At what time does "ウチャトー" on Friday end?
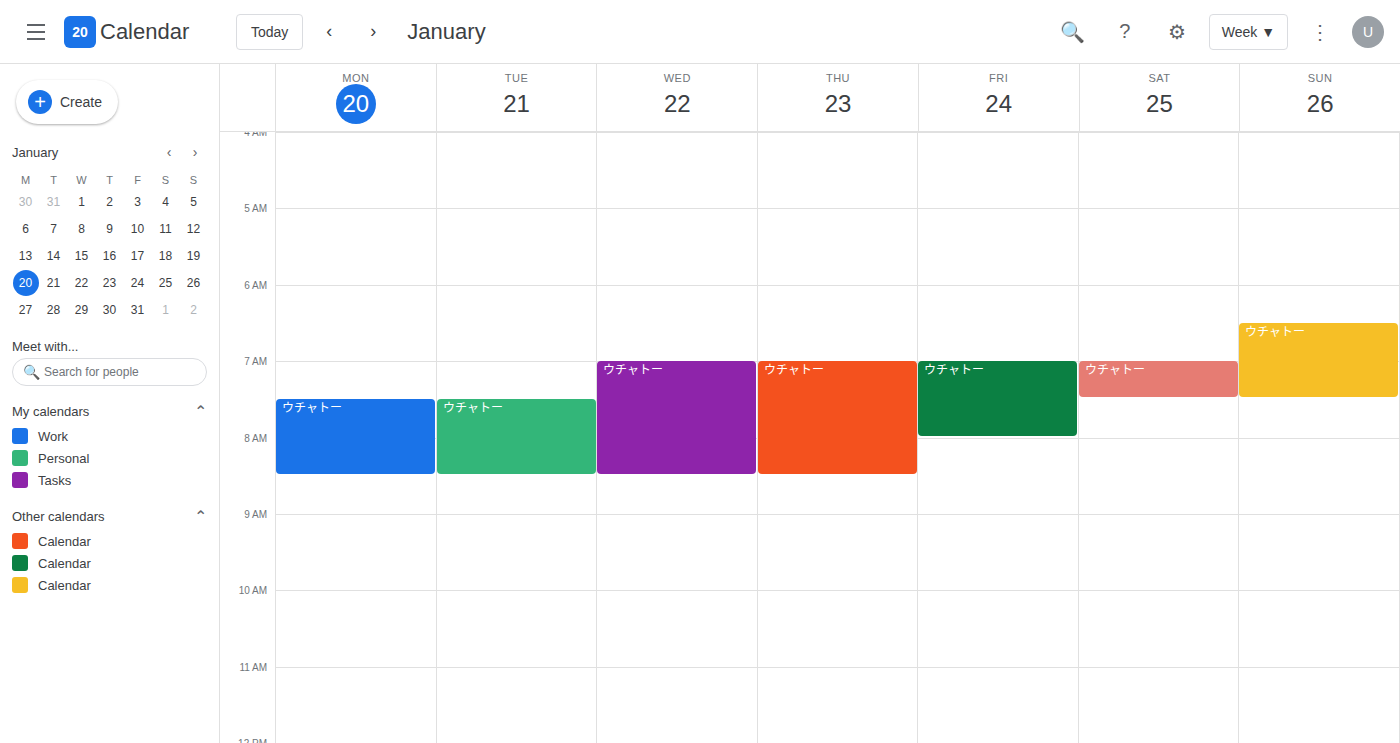
08:00